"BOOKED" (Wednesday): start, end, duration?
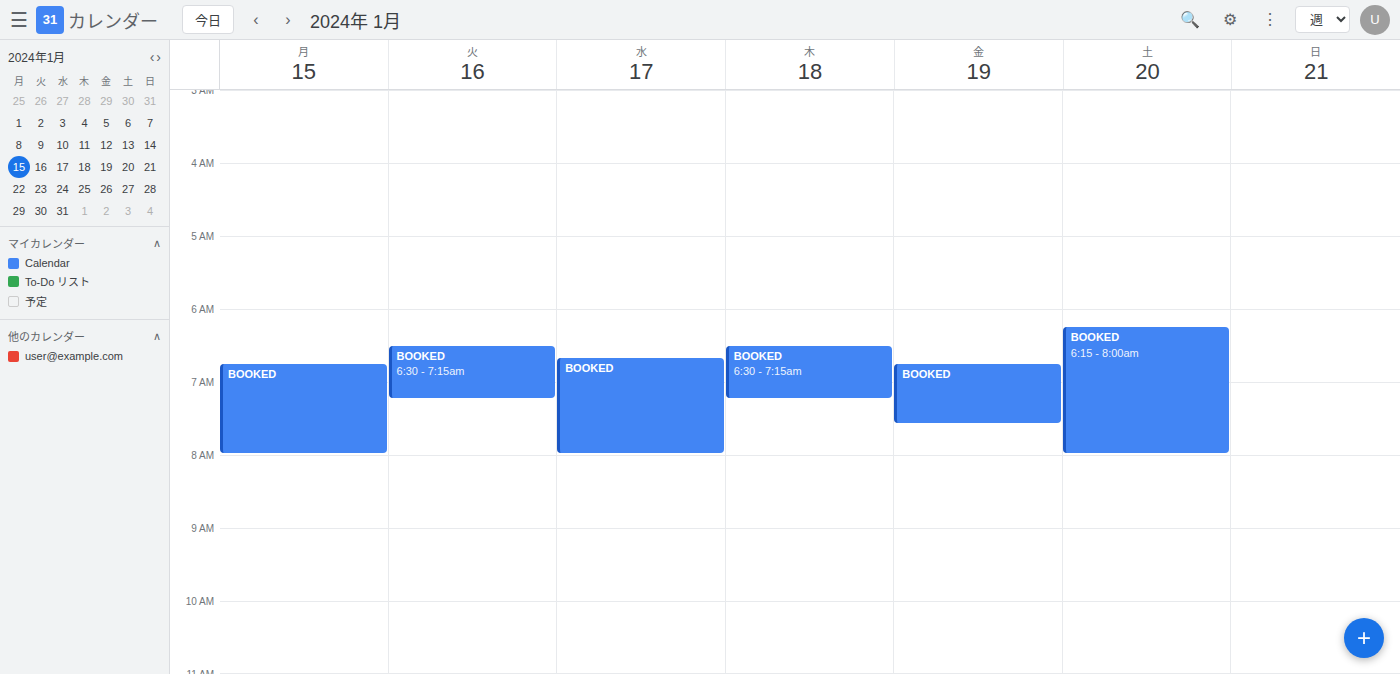
6:40 AM to 8:00 AM, 1 hour 20 minutes